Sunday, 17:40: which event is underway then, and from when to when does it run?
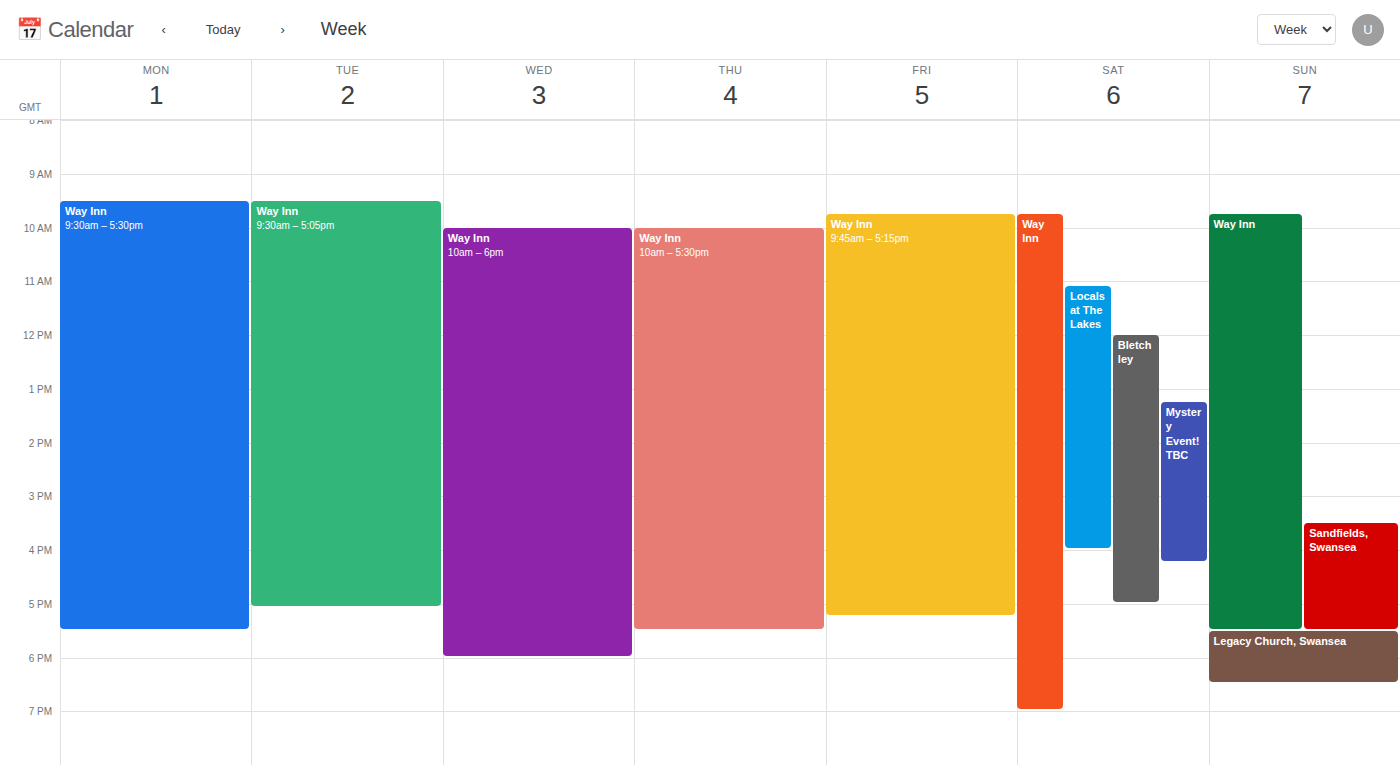
"Legacy Church, Swansea", 17:30 to 18:30